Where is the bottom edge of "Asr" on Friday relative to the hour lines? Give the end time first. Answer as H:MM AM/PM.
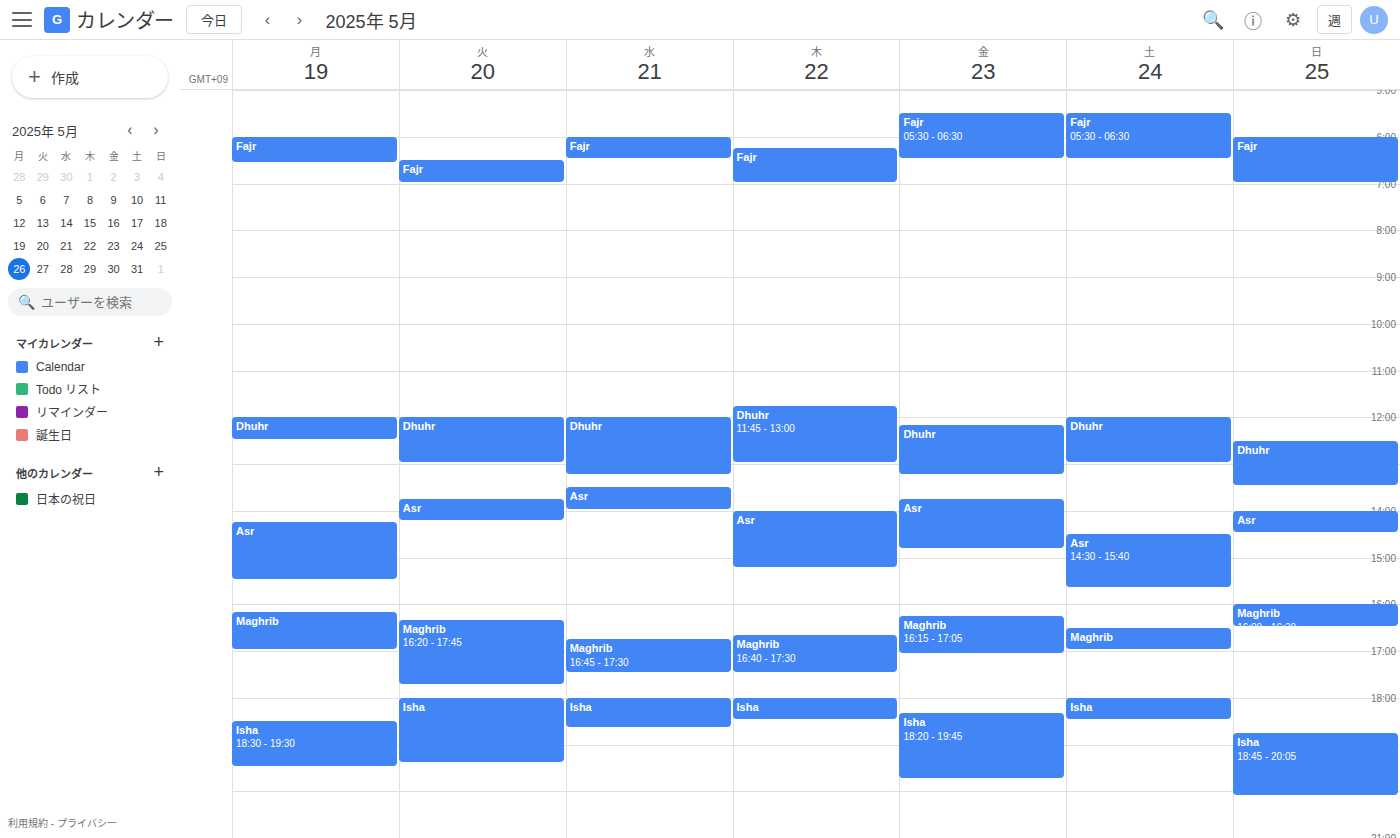
2:50 PM -- neither: 50 minutes below the 2 PM line and 10 minutes above the 3 PM line.